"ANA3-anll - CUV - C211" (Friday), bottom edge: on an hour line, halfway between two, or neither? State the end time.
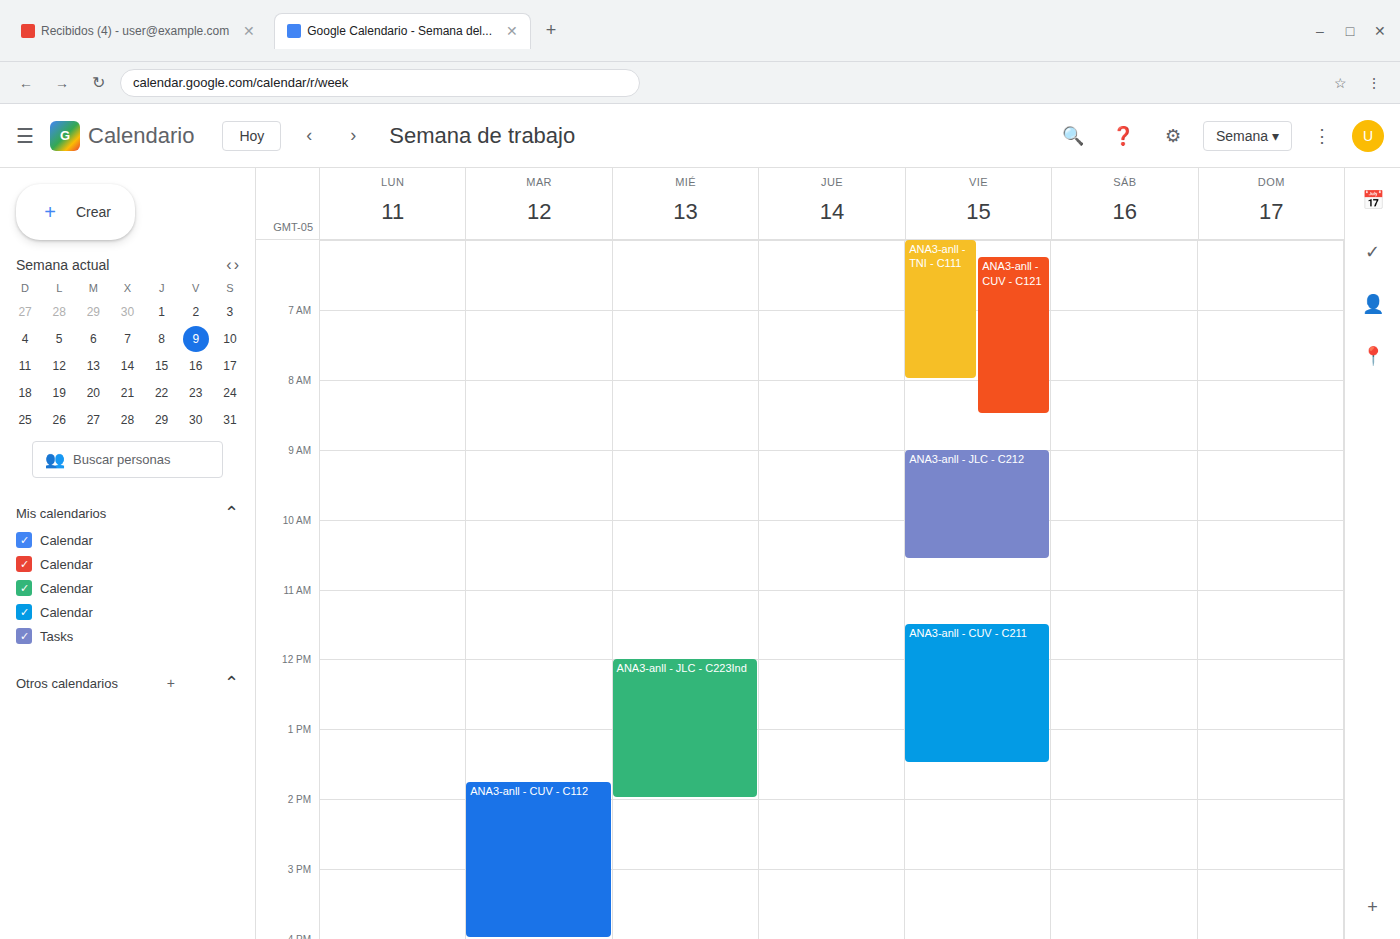
1:30 PM -- halfway between the 1 PM and 2 PM lines.